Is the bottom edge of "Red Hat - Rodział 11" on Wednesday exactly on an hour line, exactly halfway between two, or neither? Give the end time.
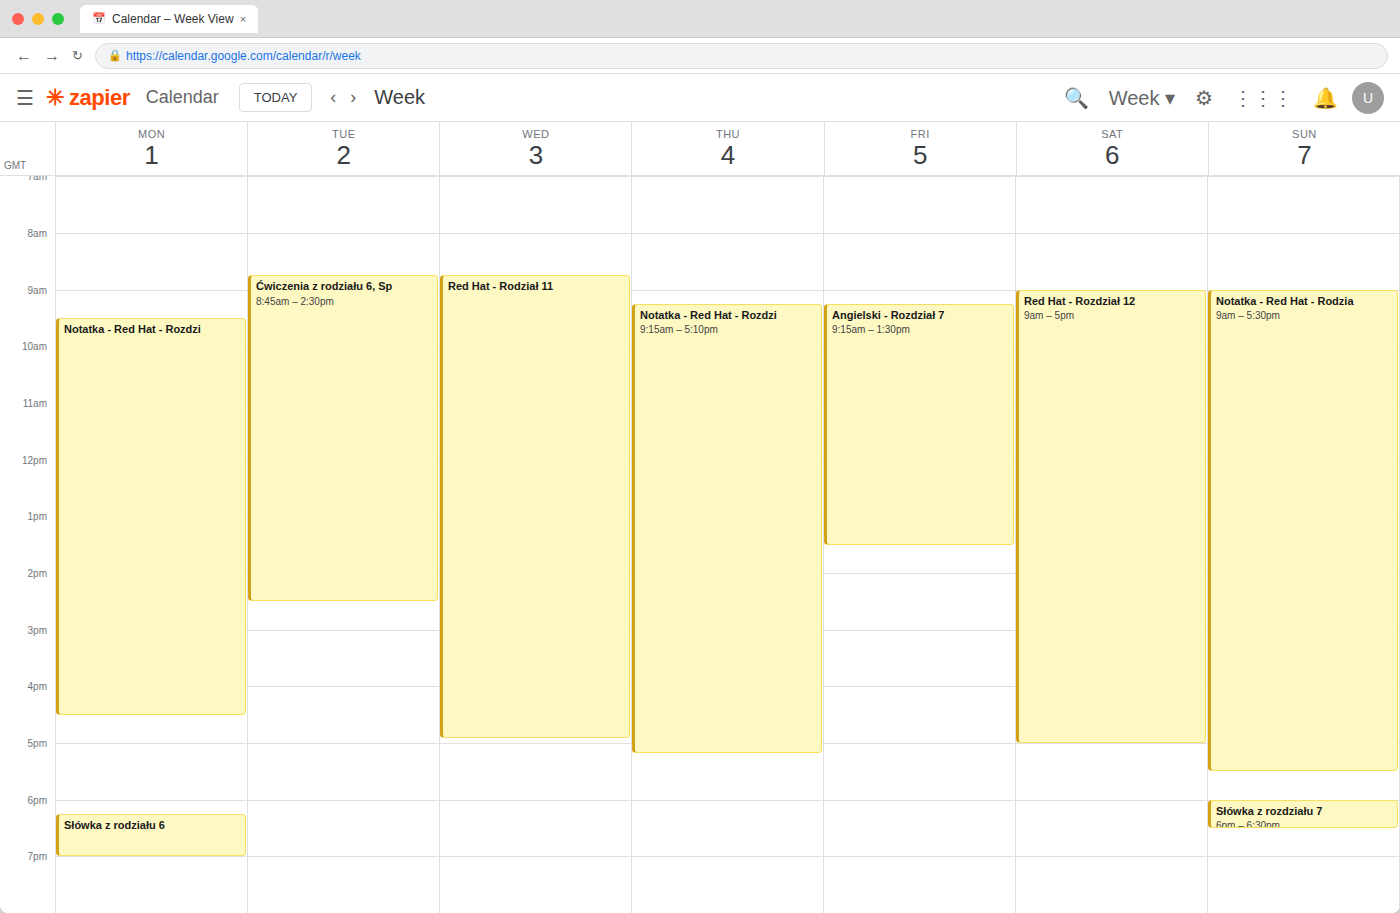
4:55 PM -- neither: 55 minutes below the 4 PM line and 5 minutes above the 5 PM line.